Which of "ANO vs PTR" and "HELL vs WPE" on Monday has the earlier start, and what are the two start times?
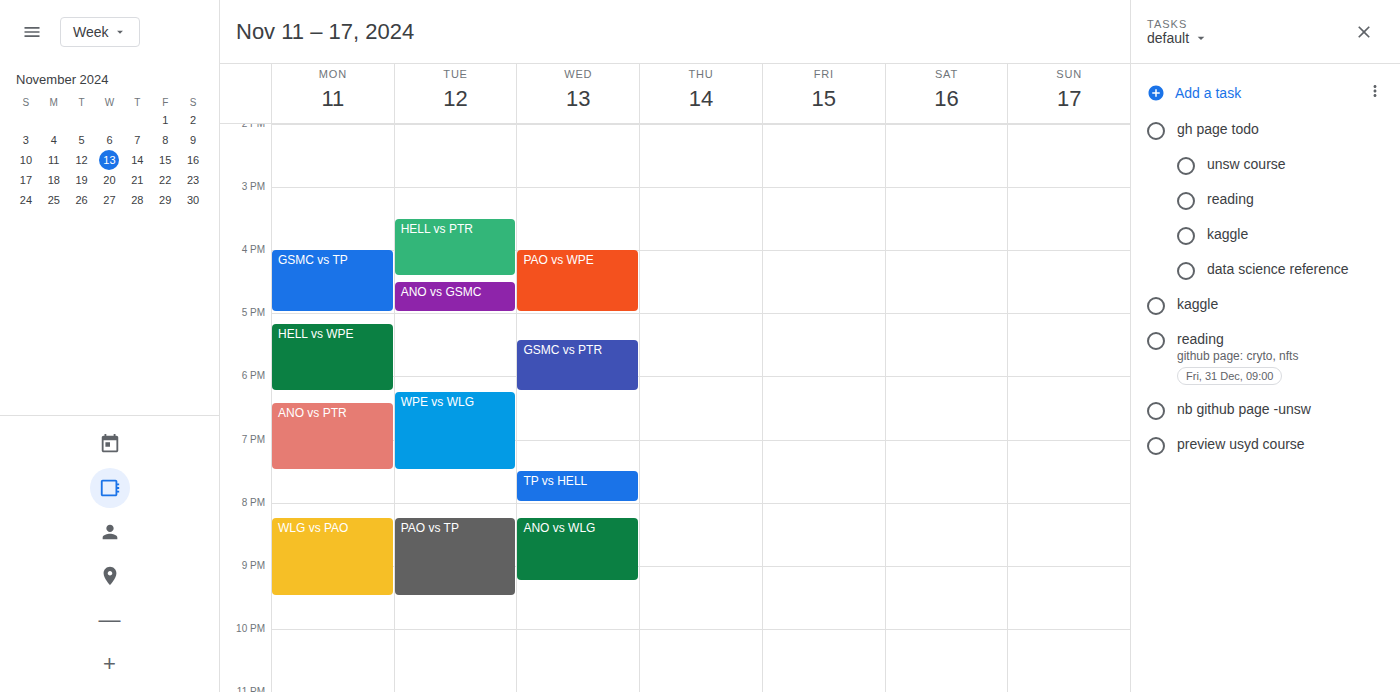
"HELL vs WPE" 17:10; "ANO vs PTR" 18:25.